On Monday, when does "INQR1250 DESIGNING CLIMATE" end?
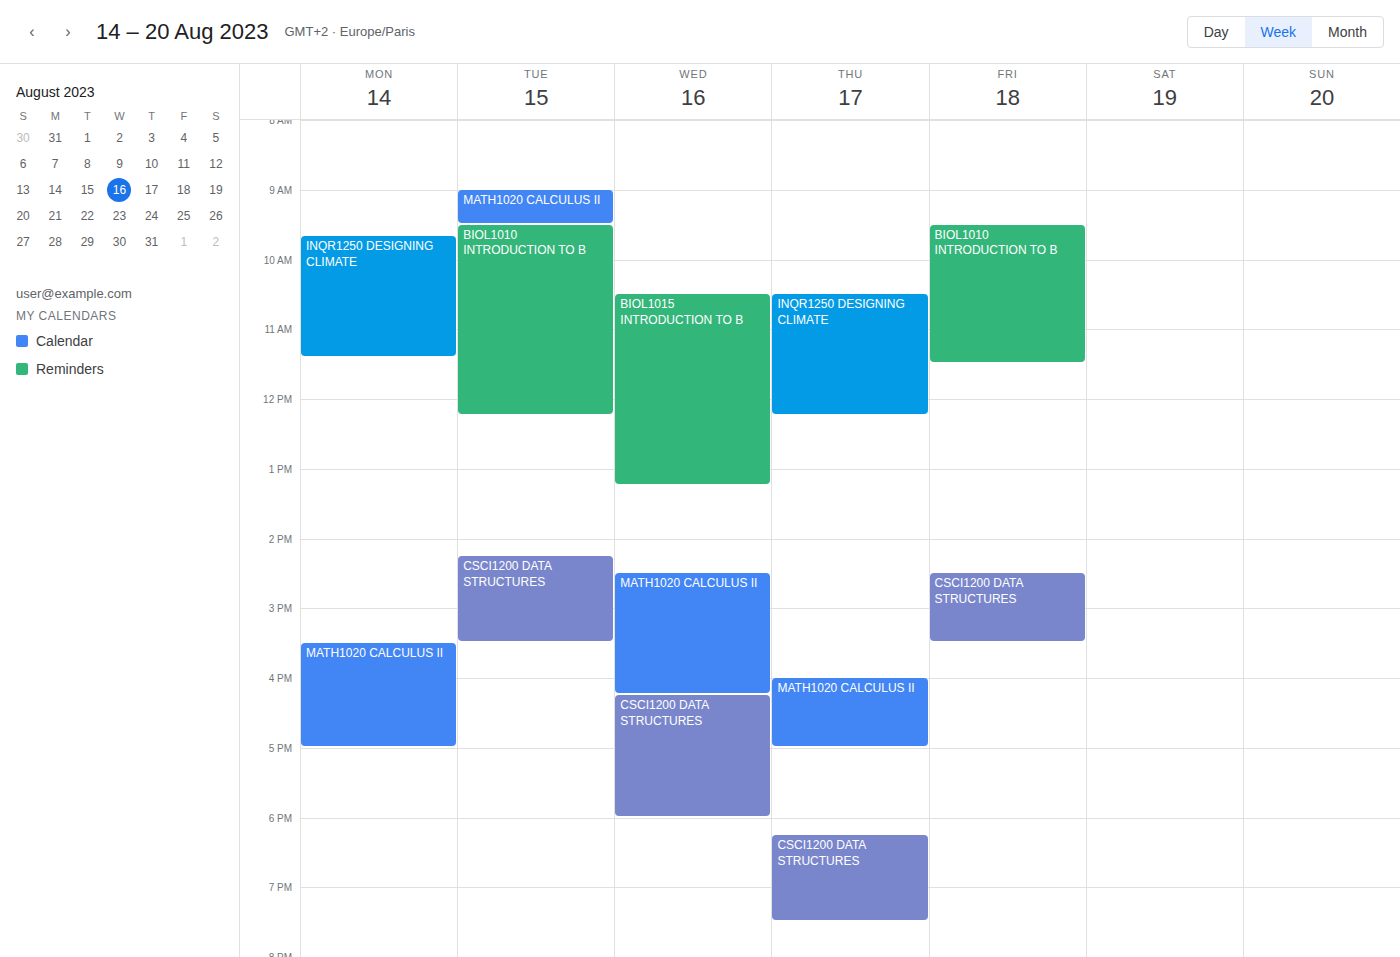
11:25